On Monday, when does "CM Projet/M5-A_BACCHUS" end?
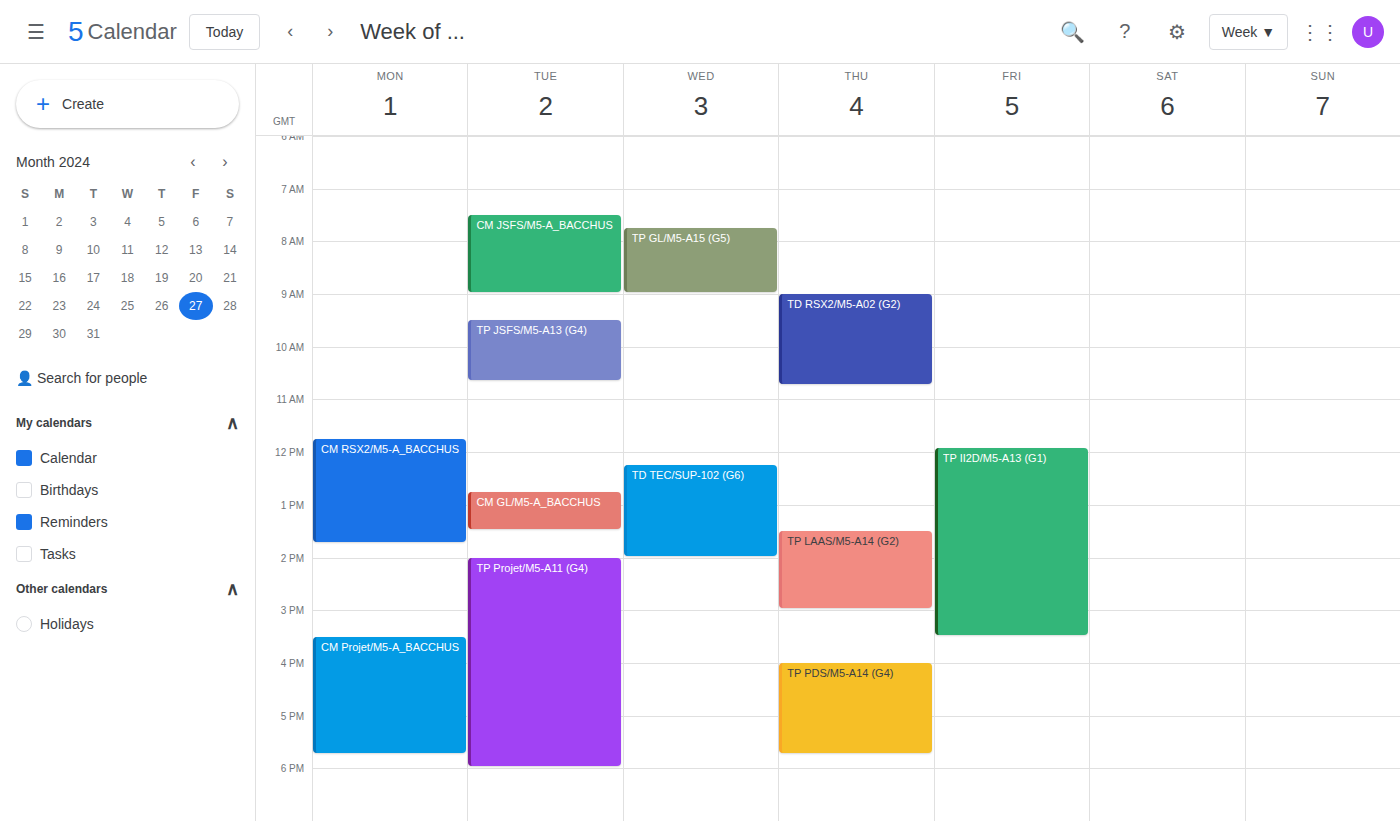
5:45 PM